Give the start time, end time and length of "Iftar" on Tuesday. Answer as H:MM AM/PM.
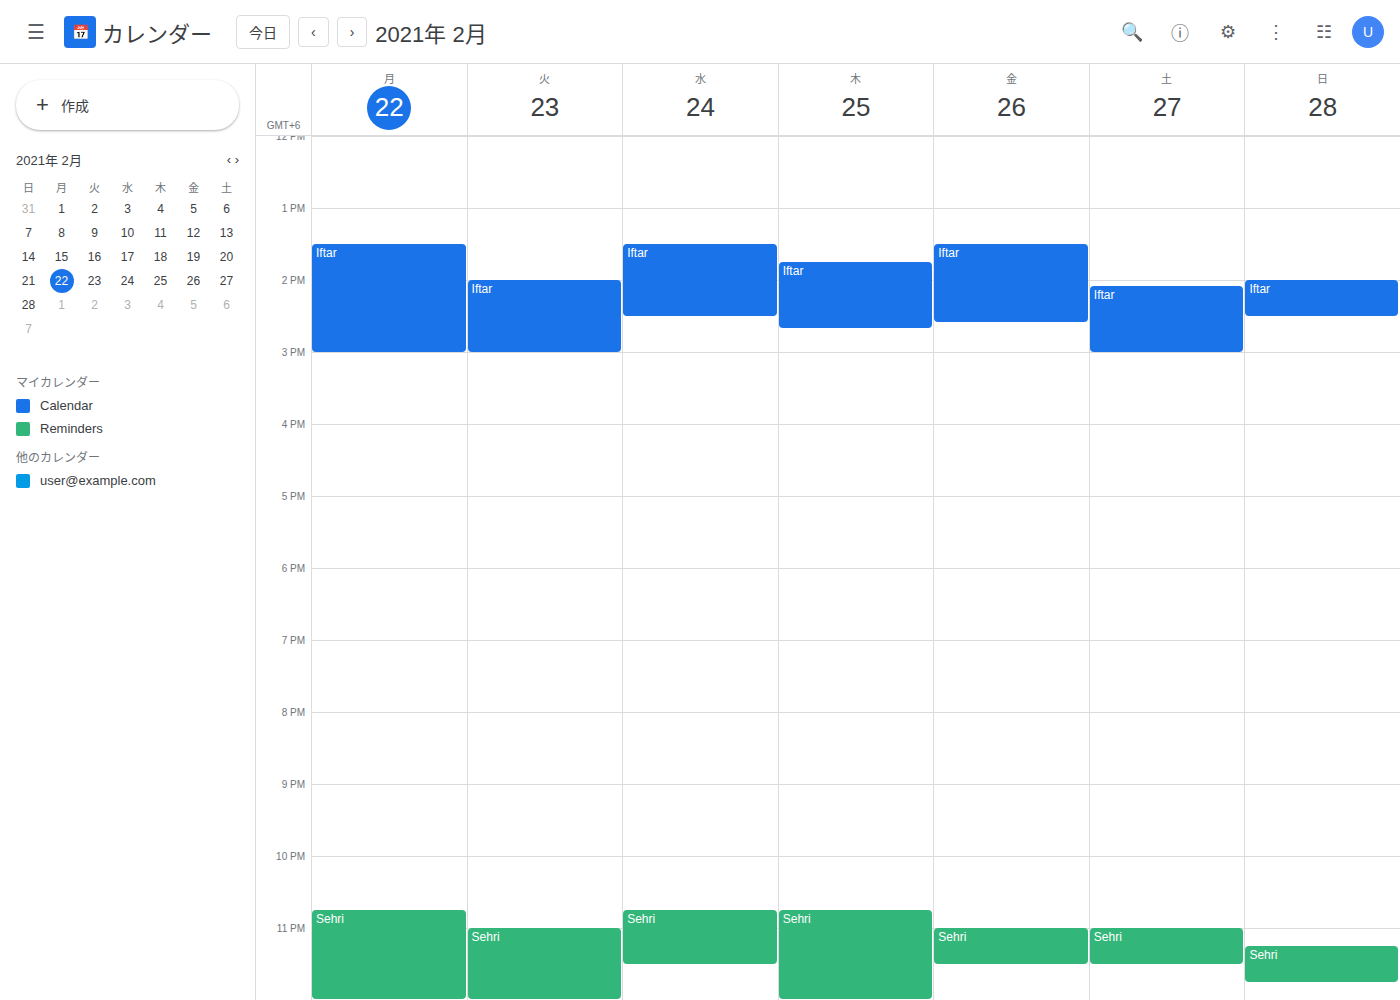
2:00 PM to 3:00 PM, 1 hour